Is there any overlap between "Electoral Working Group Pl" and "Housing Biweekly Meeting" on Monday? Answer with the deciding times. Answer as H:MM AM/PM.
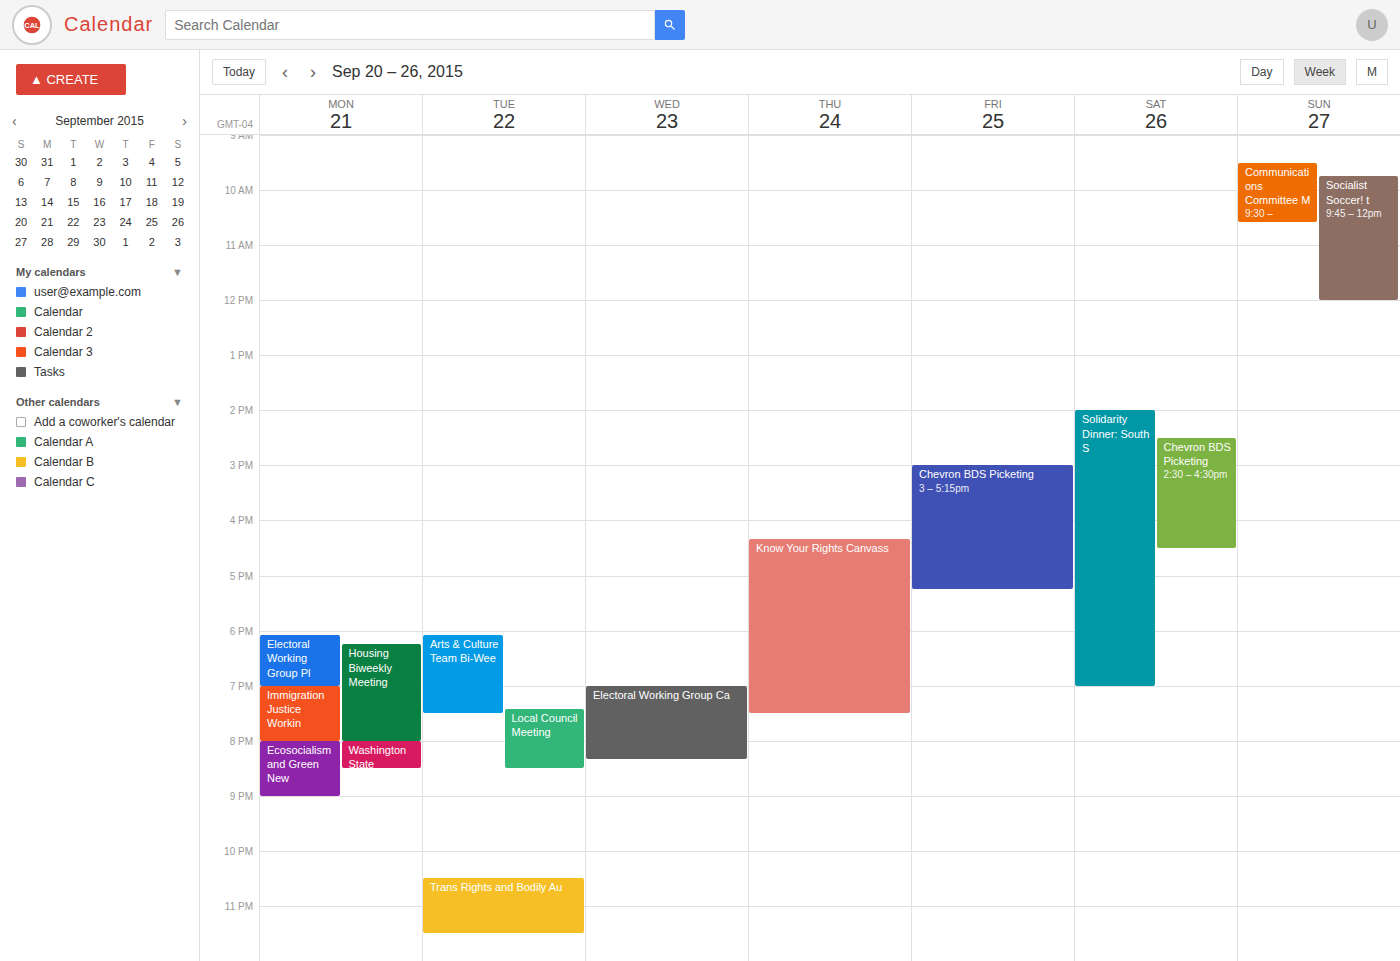
"Housing Biweekly Meeting" starts at 6:15 PM, before "Electoral Working Group Pl" ends at 7:00 PM -- they overlap.